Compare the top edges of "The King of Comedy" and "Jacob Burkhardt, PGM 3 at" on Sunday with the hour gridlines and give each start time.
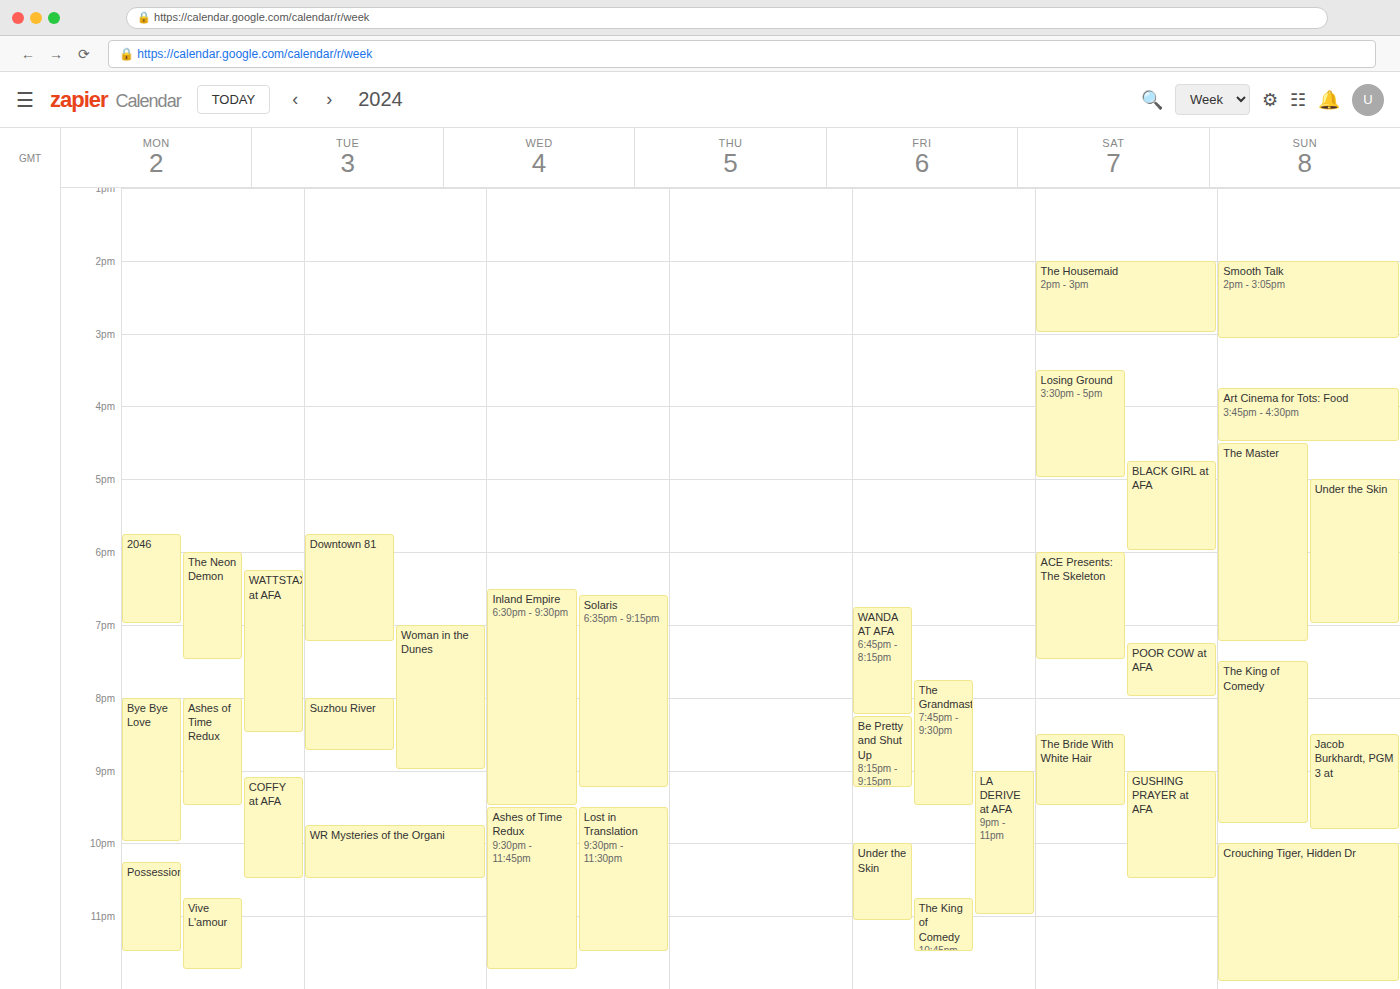
"The King of Comedy": 7:30 PM, halfway between the 7 PM and 8 PM lines. "Jacob Burkhardt, PGM 3 at": 8:30 PM, halfway between the 8 PM and 9 PM lines.